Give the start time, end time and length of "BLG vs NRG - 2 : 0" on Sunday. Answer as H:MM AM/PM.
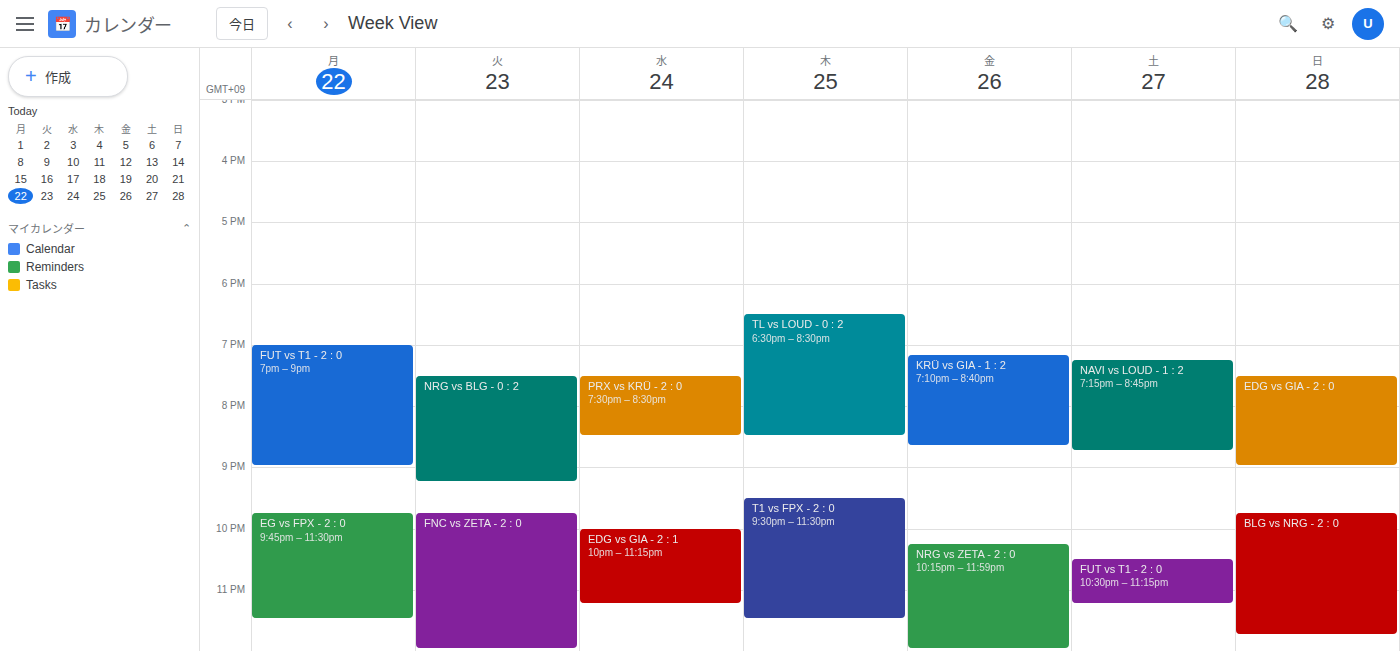
9:45 PM to 11:45 PM, 2 hours